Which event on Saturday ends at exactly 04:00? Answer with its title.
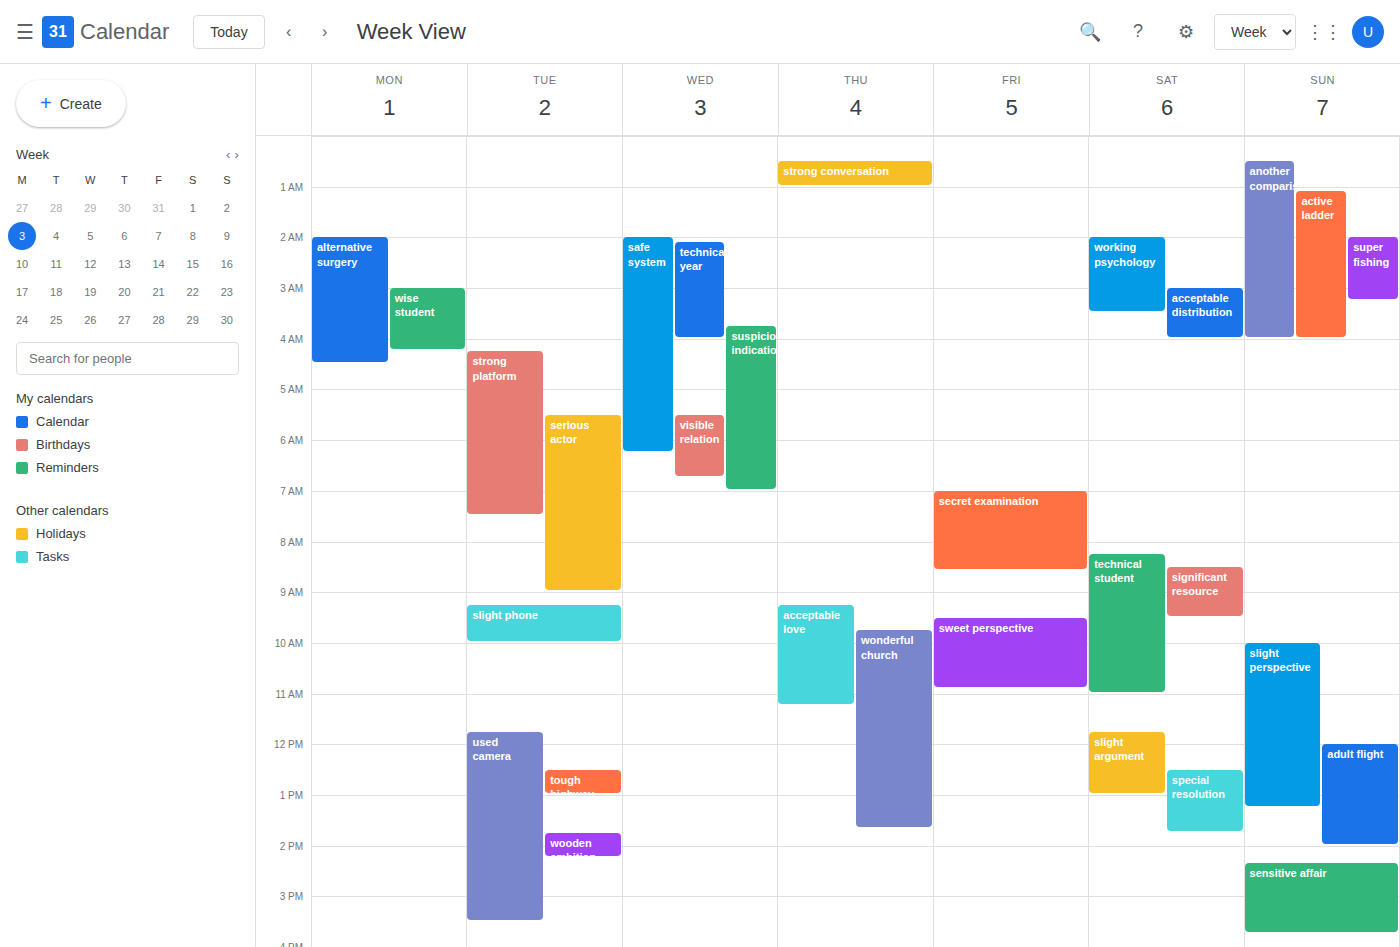
"acceptable distribution"